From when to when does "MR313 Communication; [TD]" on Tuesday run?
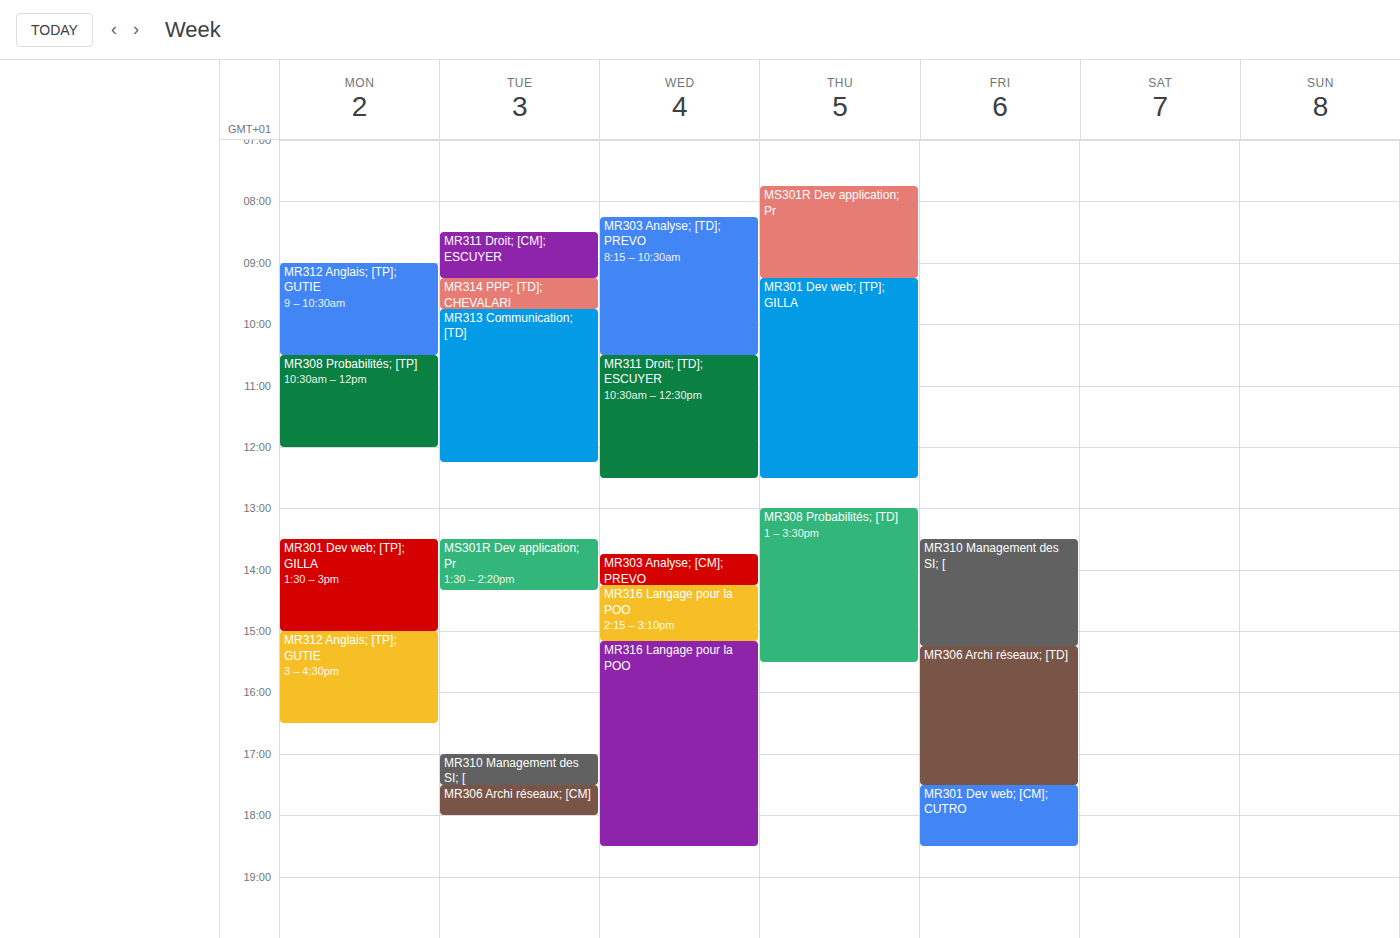
9:45 AM to 12:15 PM